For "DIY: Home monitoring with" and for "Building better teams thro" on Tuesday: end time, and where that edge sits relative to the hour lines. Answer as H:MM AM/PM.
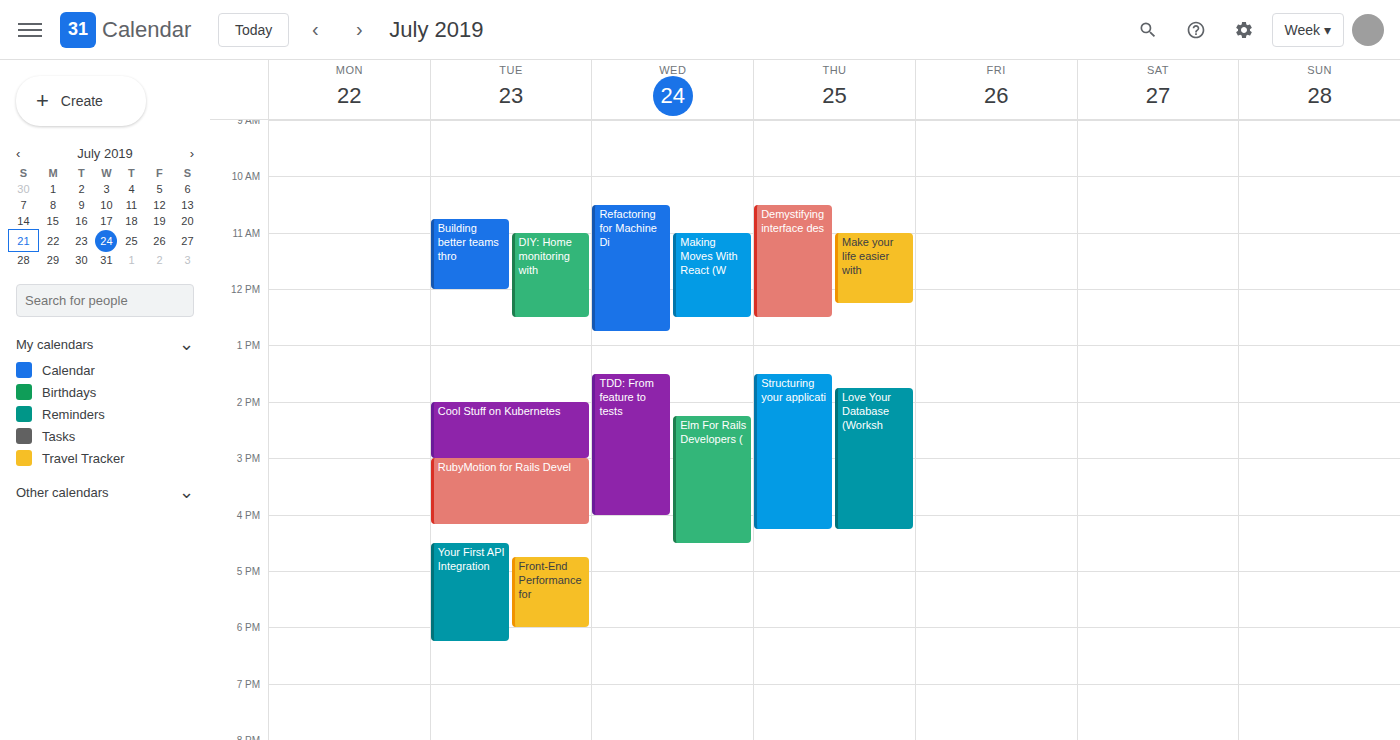
"DIY: Home monitoring with": 12:30 PM, halfway between the 12 PM and 1 PM lines. "Building better teams thro": 12:00 PM, exactly on the 12 PM line.